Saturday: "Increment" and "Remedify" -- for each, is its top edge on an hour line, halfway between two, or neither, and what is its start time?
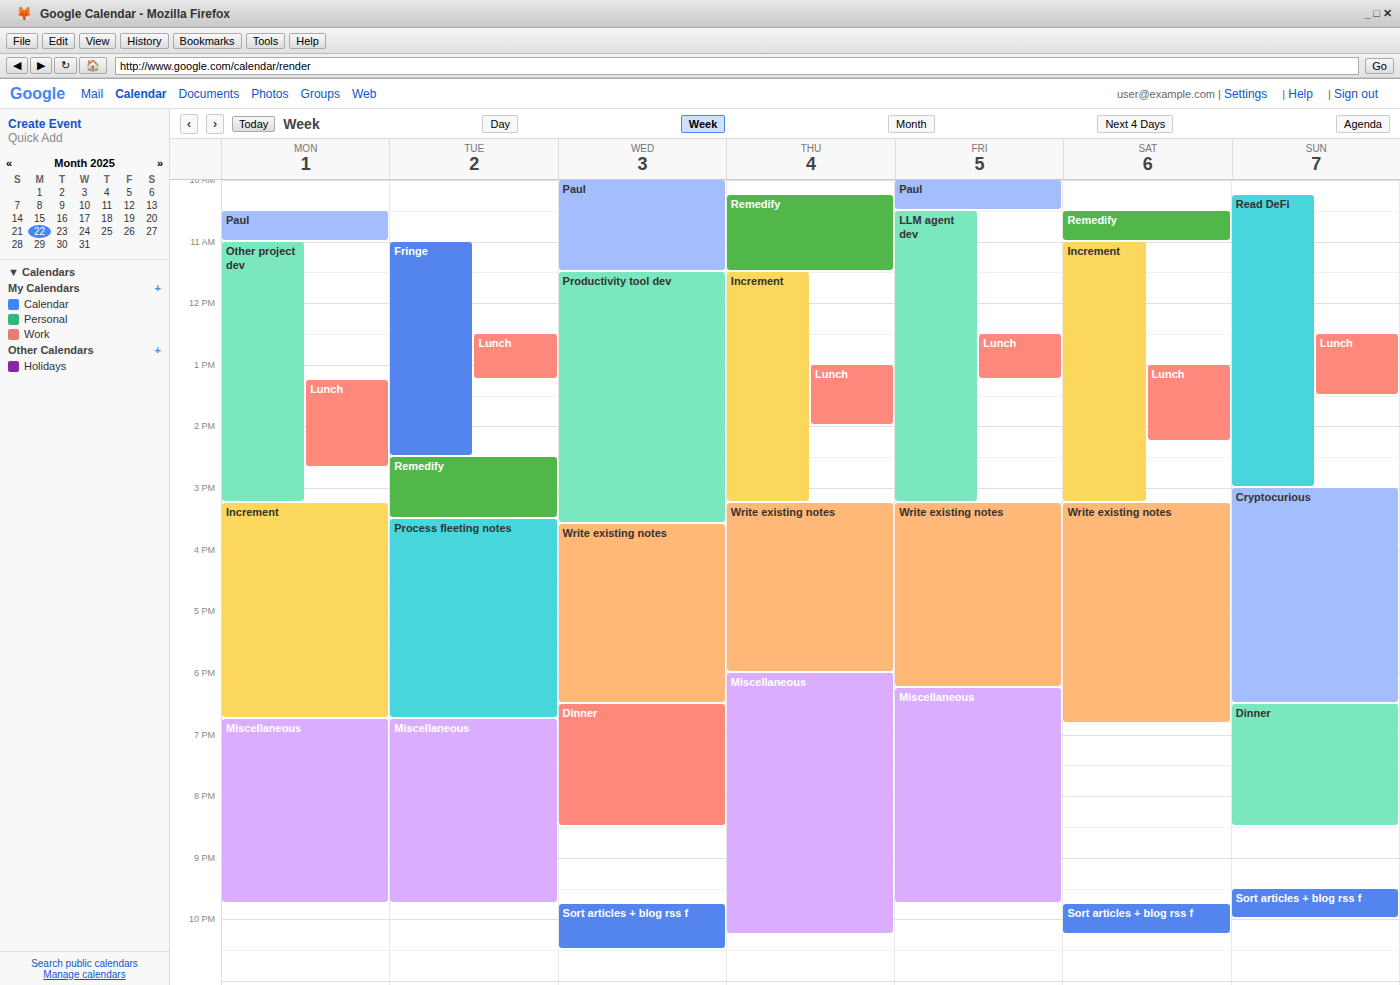
"Increment": 11:00 AM, exactly on the 11 AM line. "Remedify": 10:30 AM, halfway between the 10 AM and 11 AM lines.